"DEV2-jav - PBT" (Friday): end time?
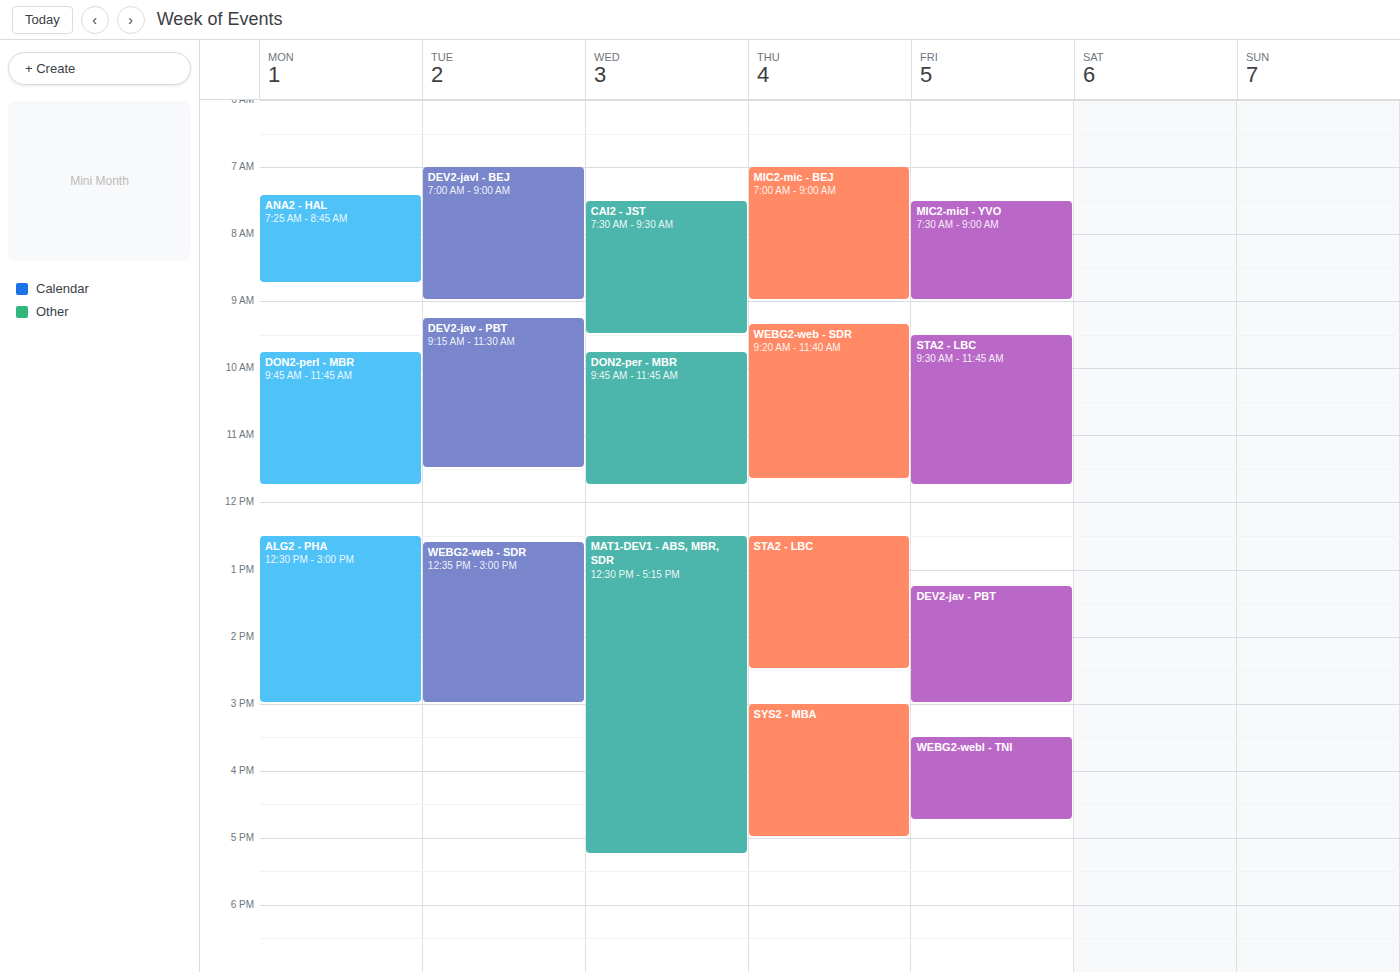
15:00